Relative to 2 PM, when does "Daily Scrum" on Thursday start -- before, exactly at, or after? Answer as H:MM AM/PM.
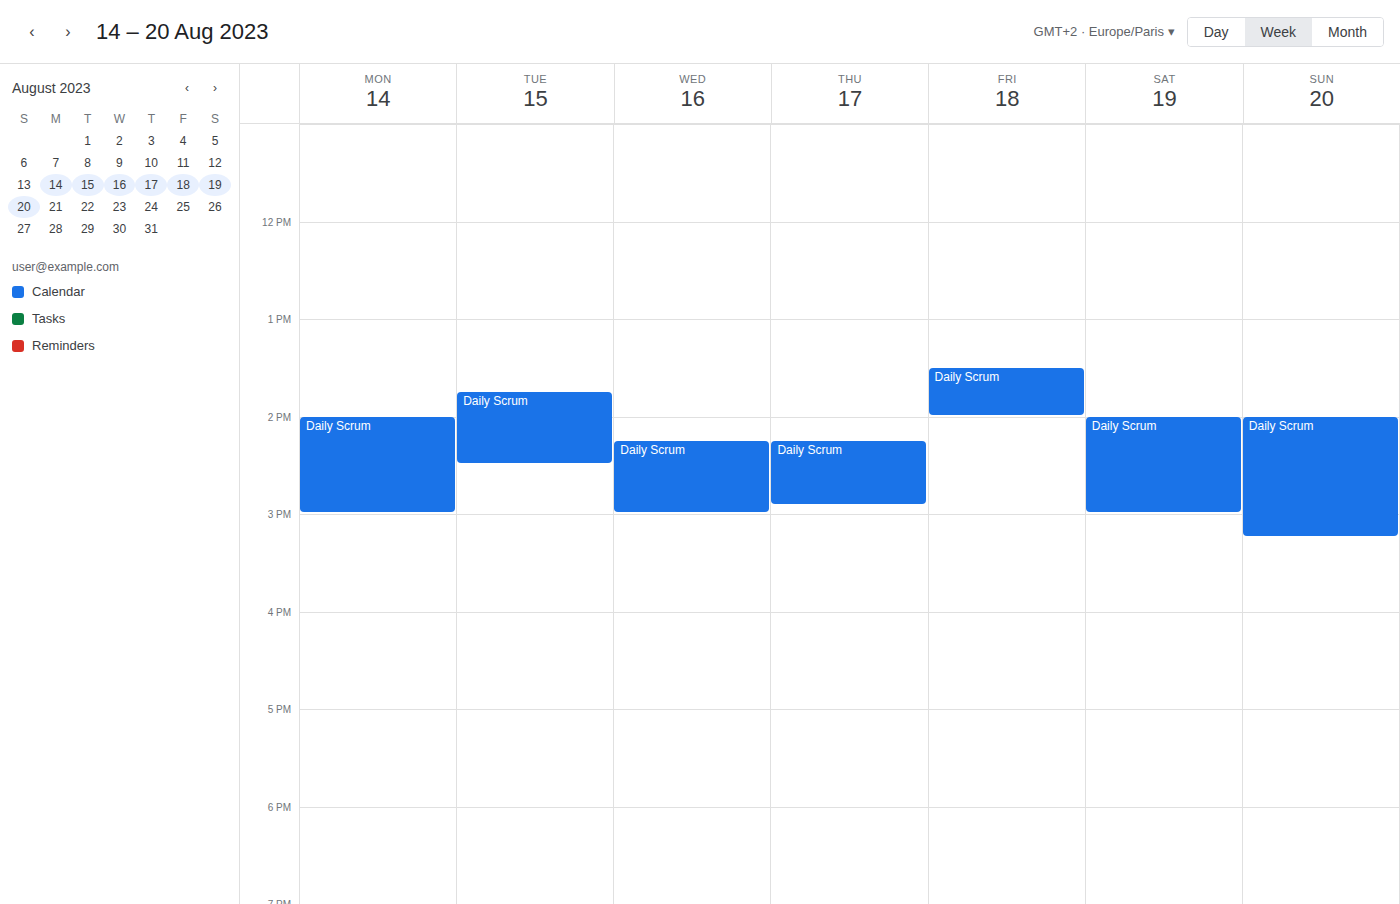
2:15 PM -- after 2 PM, 15 minutes below the 2 PM line.